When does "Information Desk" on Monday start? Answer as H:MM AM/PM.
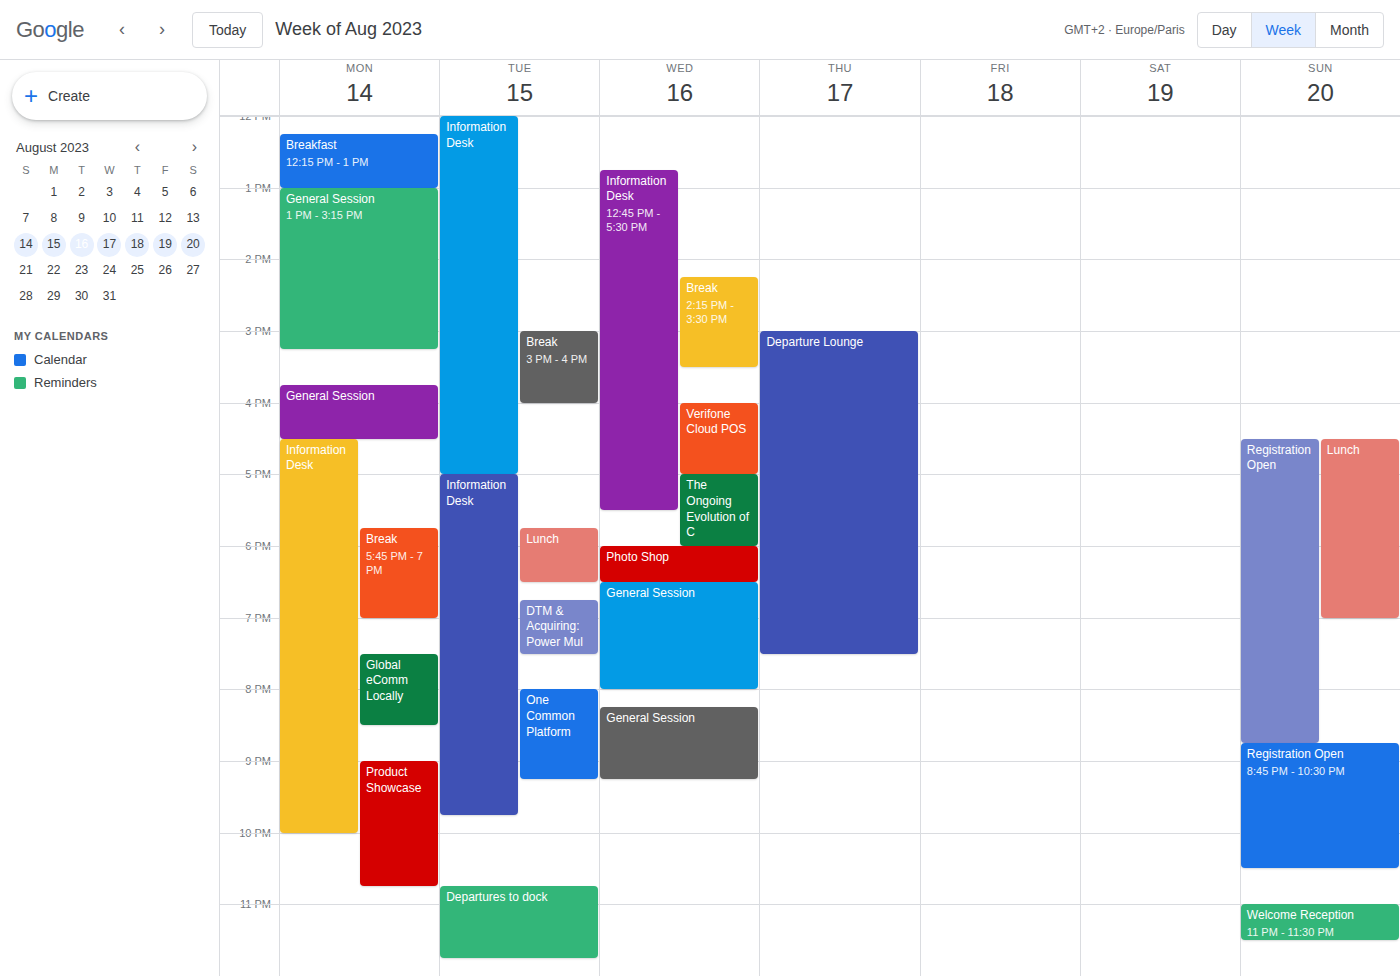
4:30 PM